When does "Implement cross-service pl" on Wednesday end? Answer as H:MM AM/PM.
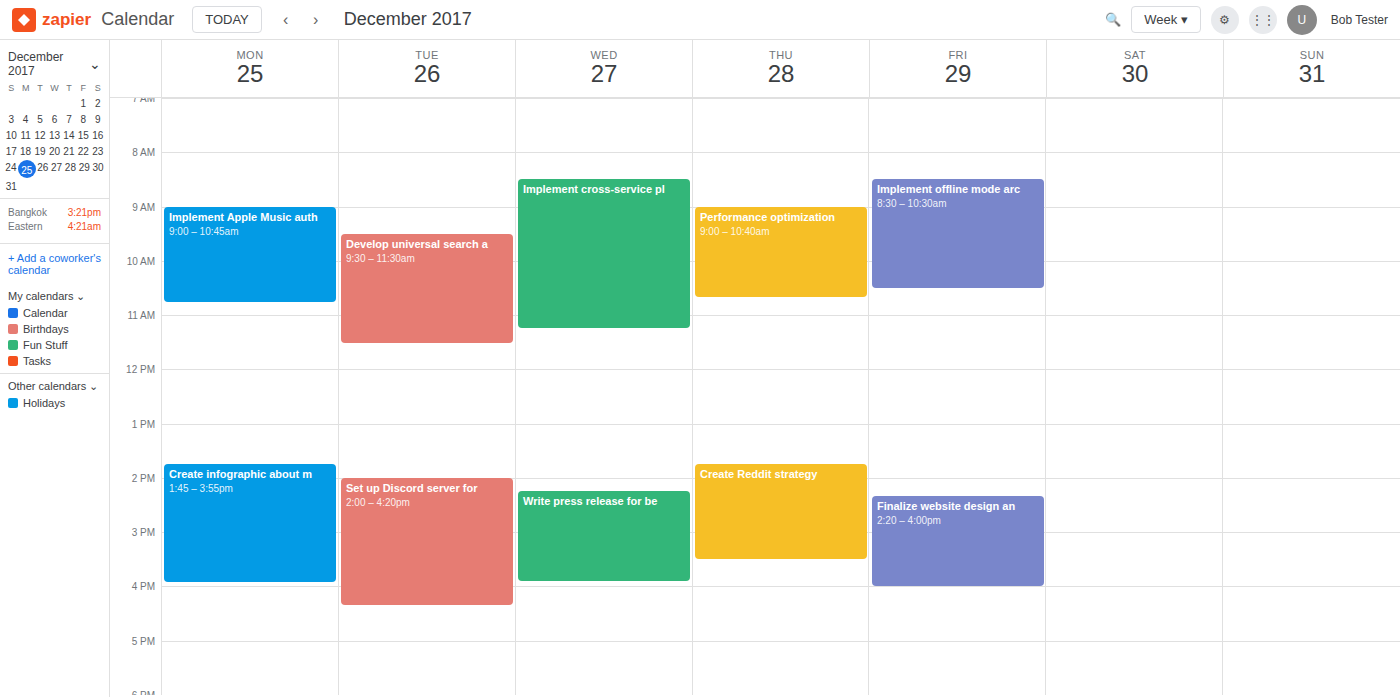
11:15 AM